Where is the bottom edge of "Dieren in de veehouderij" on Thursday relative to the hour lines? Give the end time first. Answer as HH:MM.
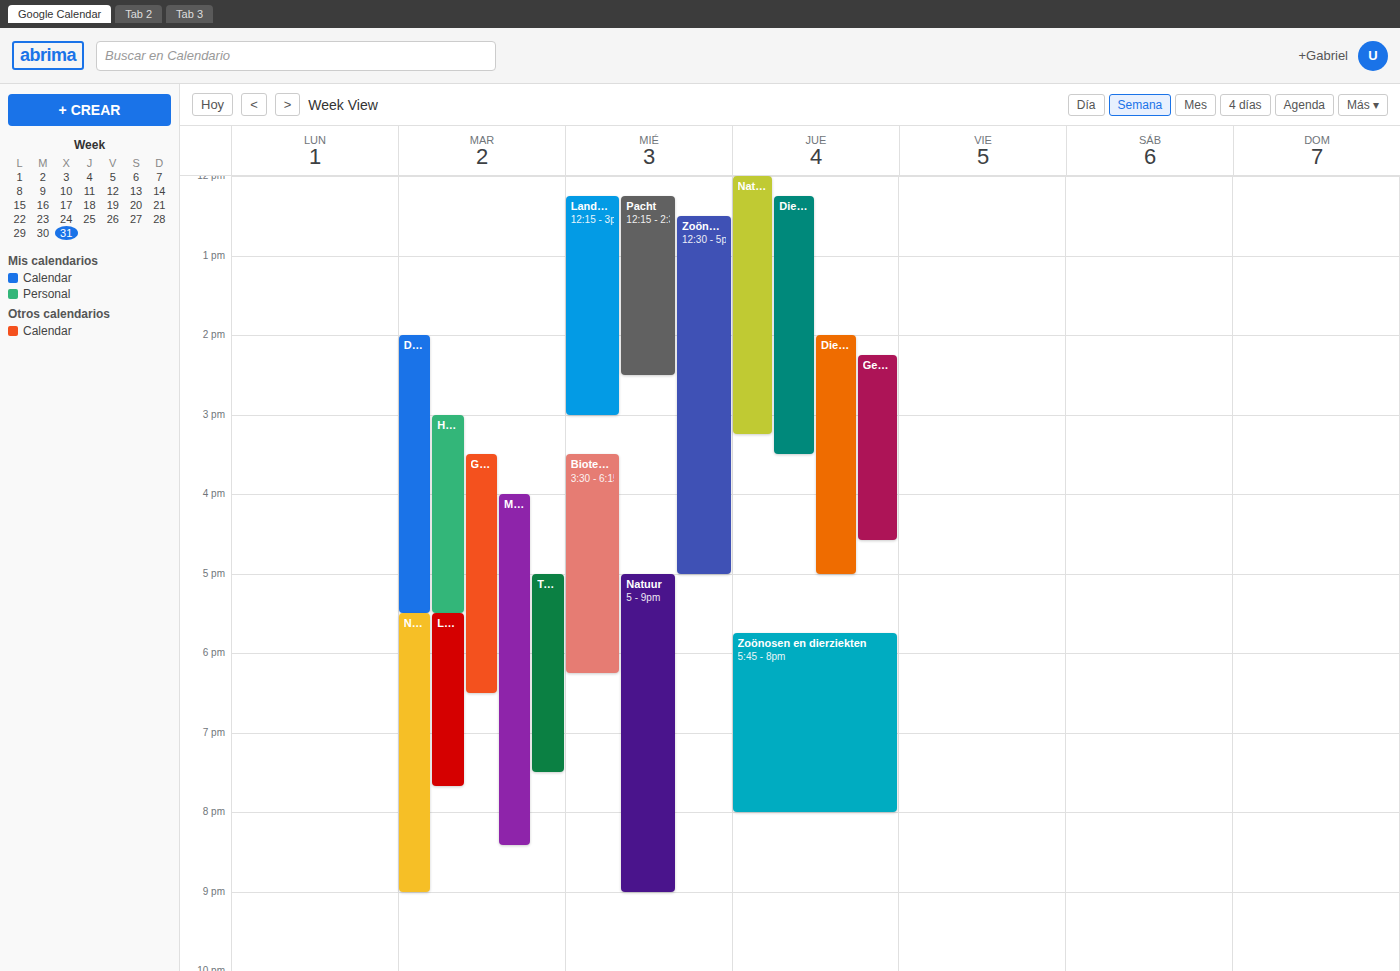
17:00 -- exactly on the 17:00 line.